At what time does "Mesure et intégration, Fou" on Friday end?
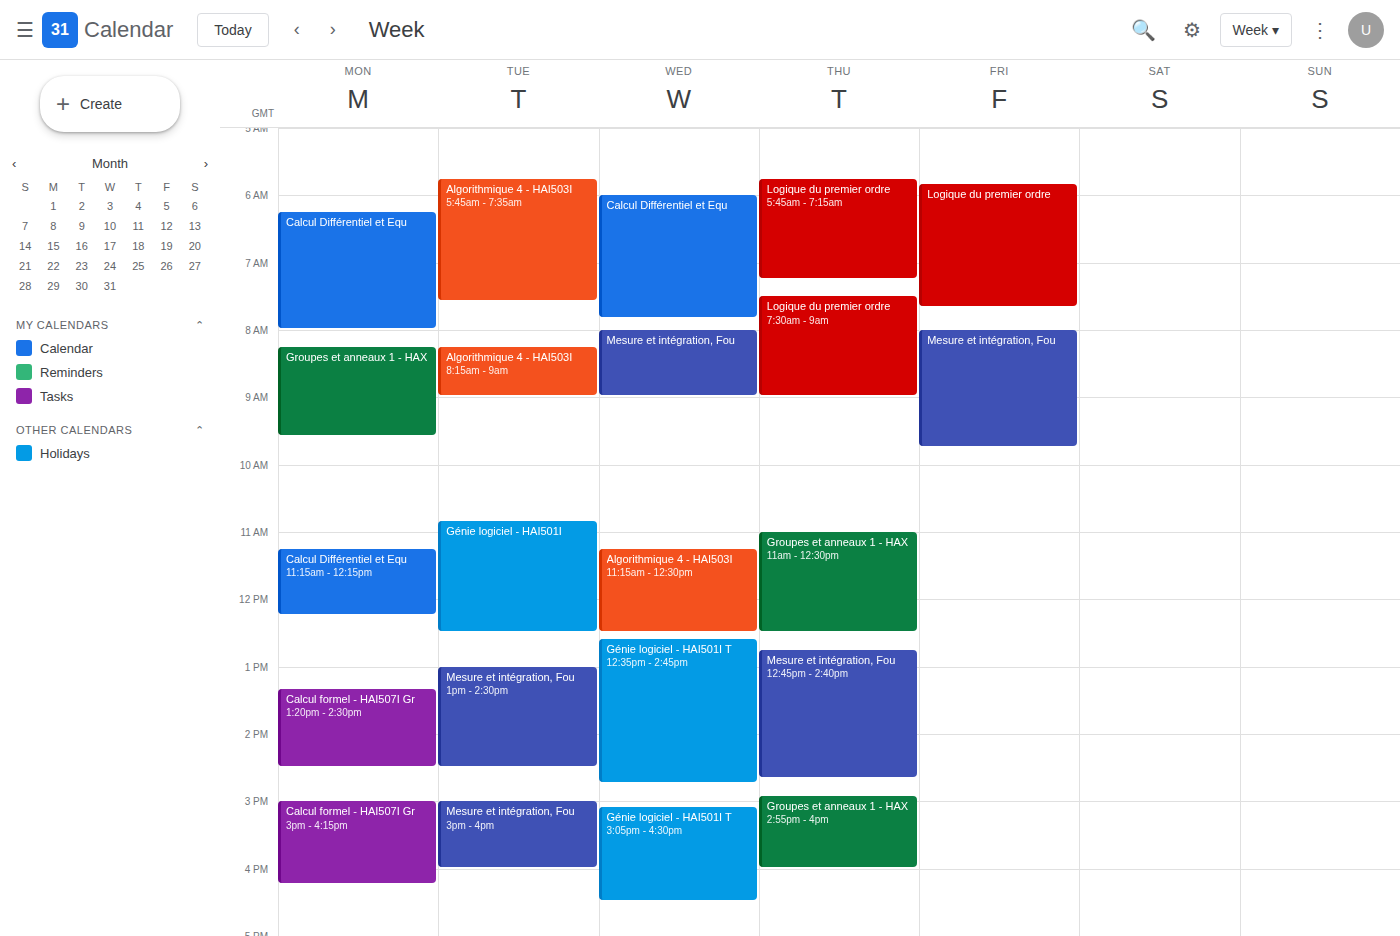
9:45 AM